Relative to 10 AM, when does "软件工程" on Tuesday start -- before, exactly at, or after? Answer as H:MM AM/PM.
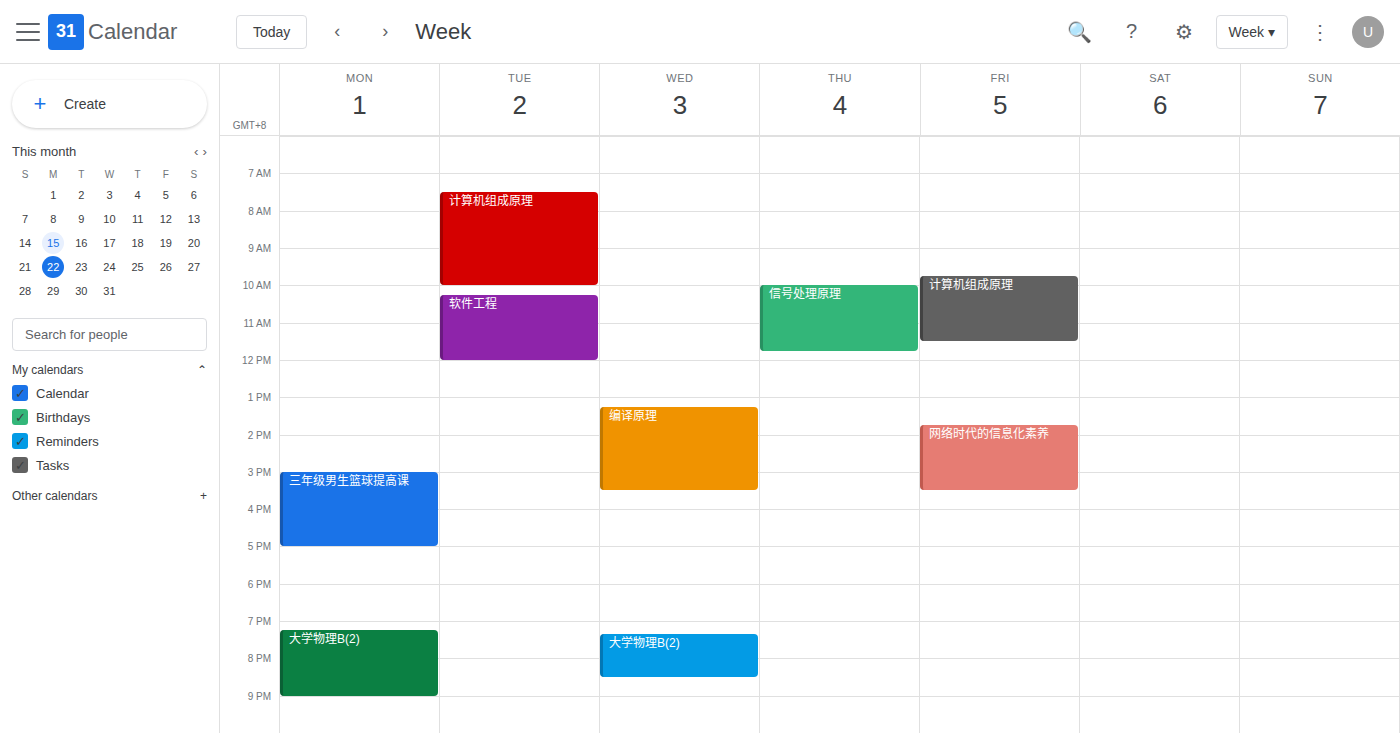
10:15 AM -- after 10 AM, 15 minutes below the 10 AM line.